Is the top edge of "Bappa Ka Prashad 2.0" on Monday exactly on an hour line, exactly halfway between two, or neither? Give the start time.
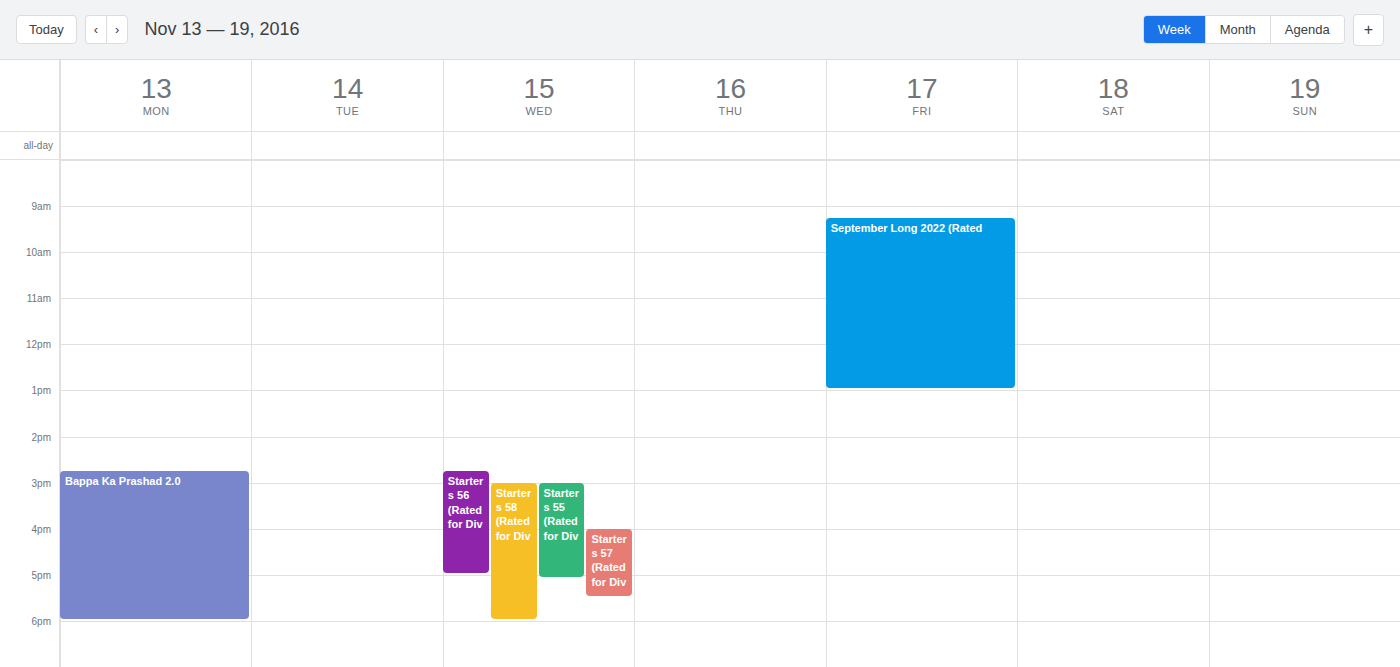
2:45 PM -- neither: three quarters of the way from the 2 PM line to the 3 PM line.